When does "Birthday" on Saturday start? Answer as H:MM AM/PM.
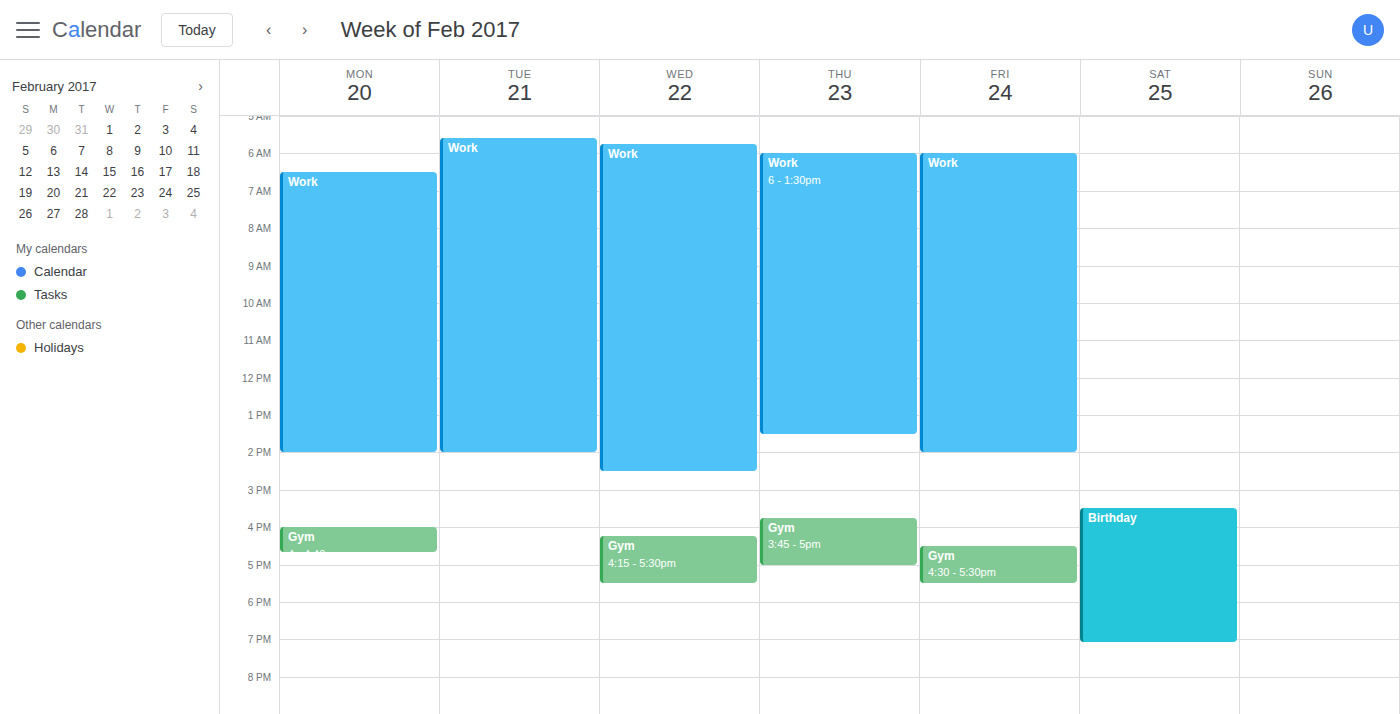
3:30 PM